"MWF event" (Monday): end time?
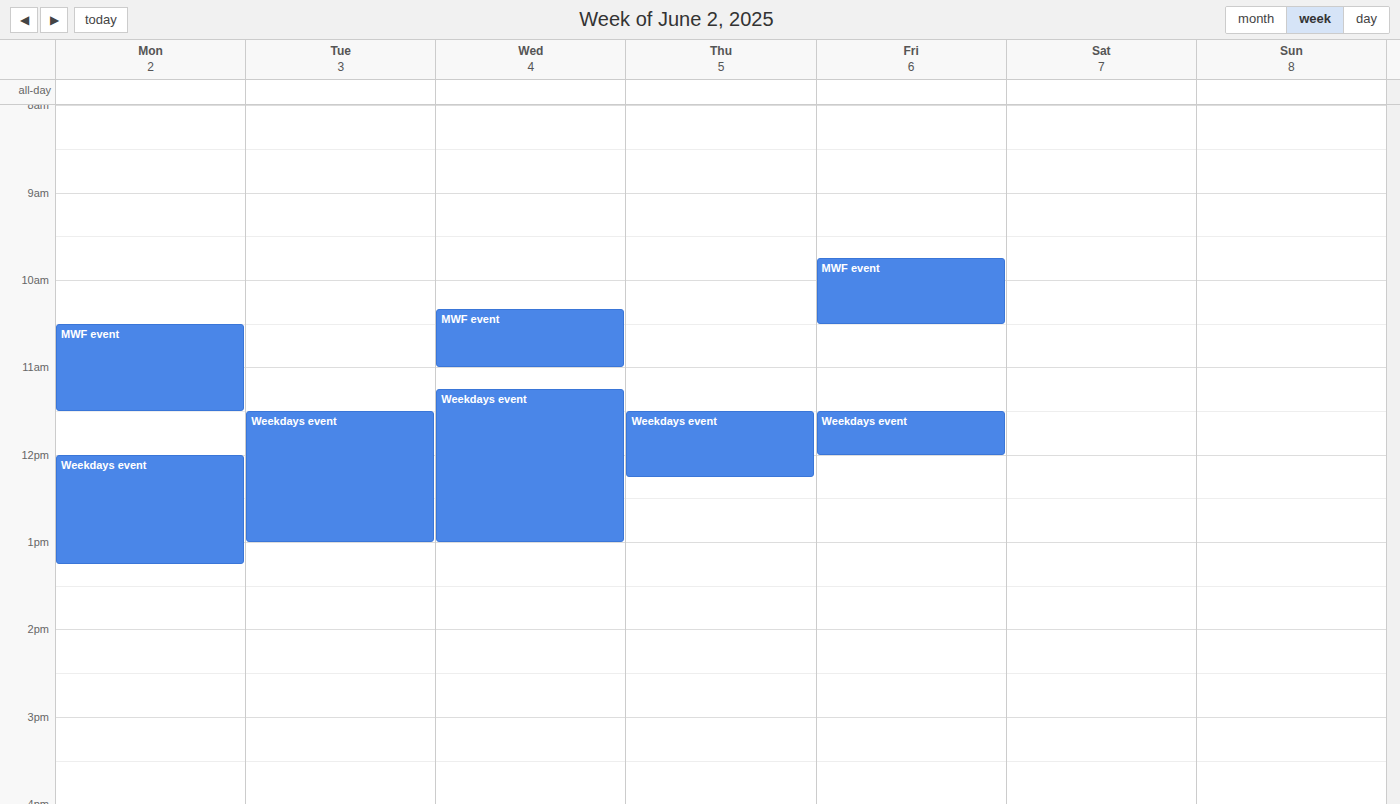
11:30 AM